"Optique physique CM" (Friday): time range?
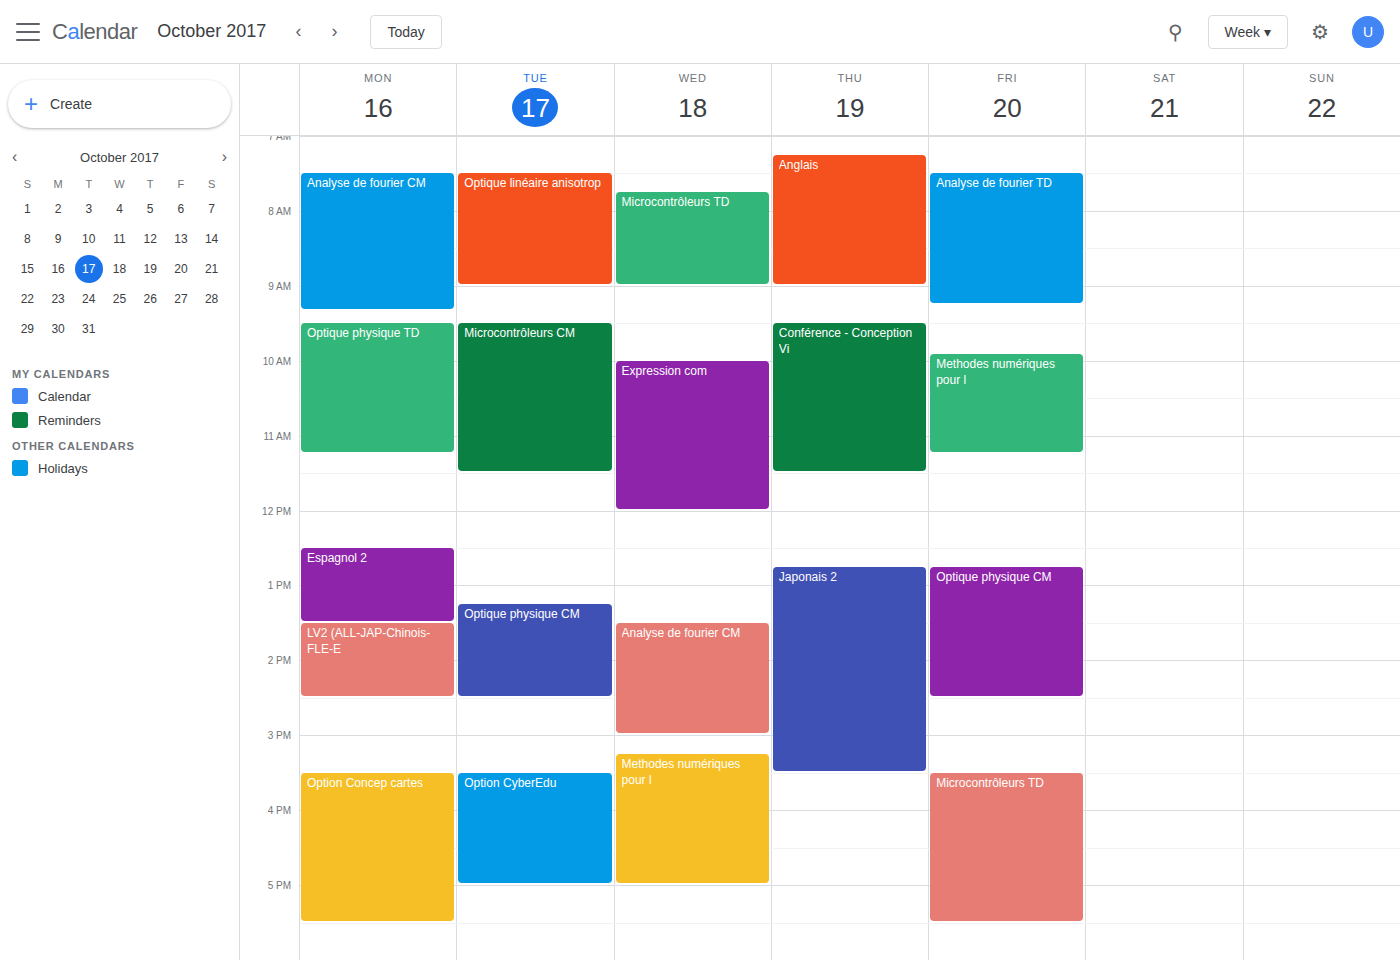
12:45 PM to 2:30 PM